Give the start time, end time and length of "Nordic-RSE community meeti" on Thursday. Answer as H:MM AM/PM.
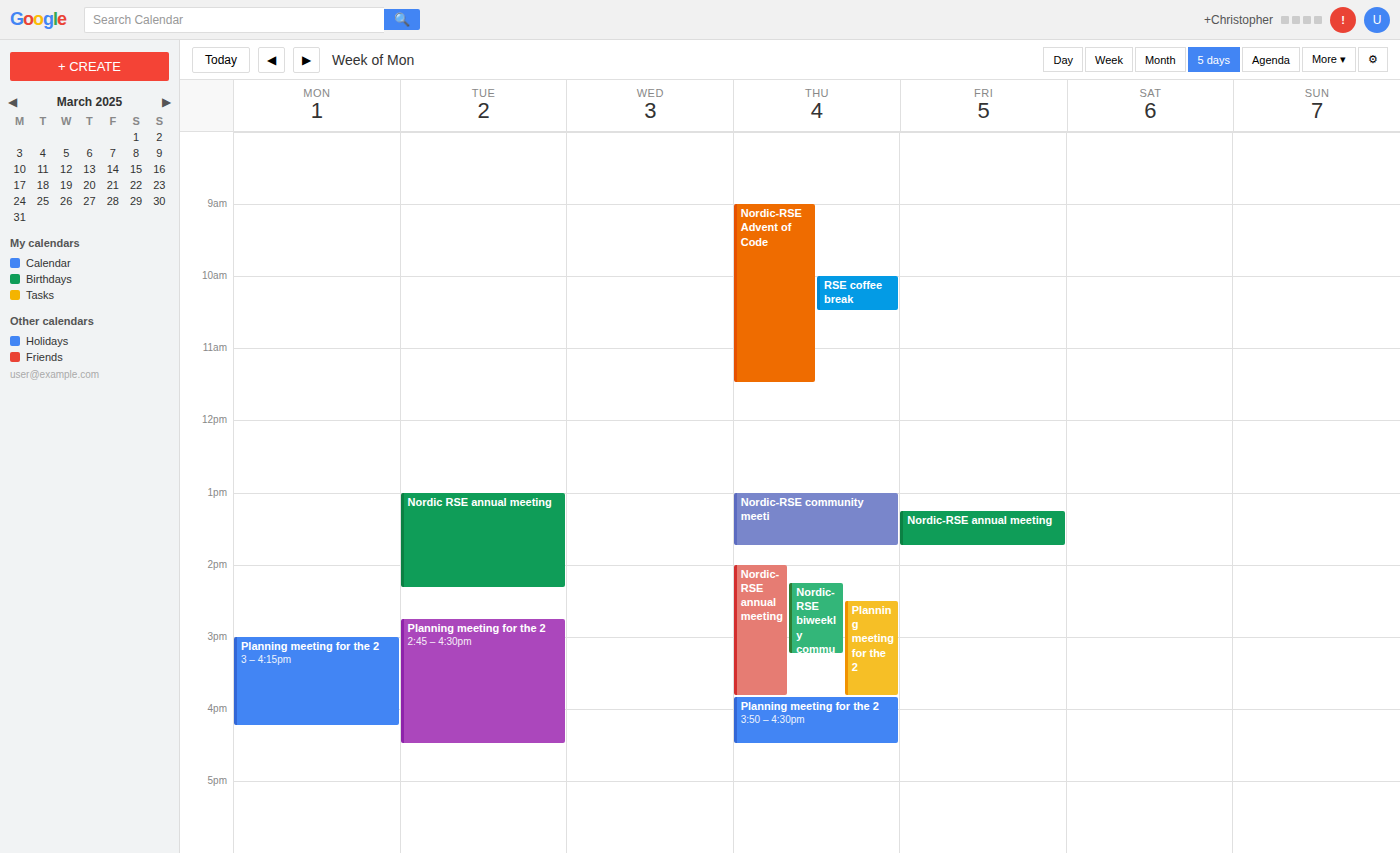
1:00 PM to 1:45 PM, 45 minutes